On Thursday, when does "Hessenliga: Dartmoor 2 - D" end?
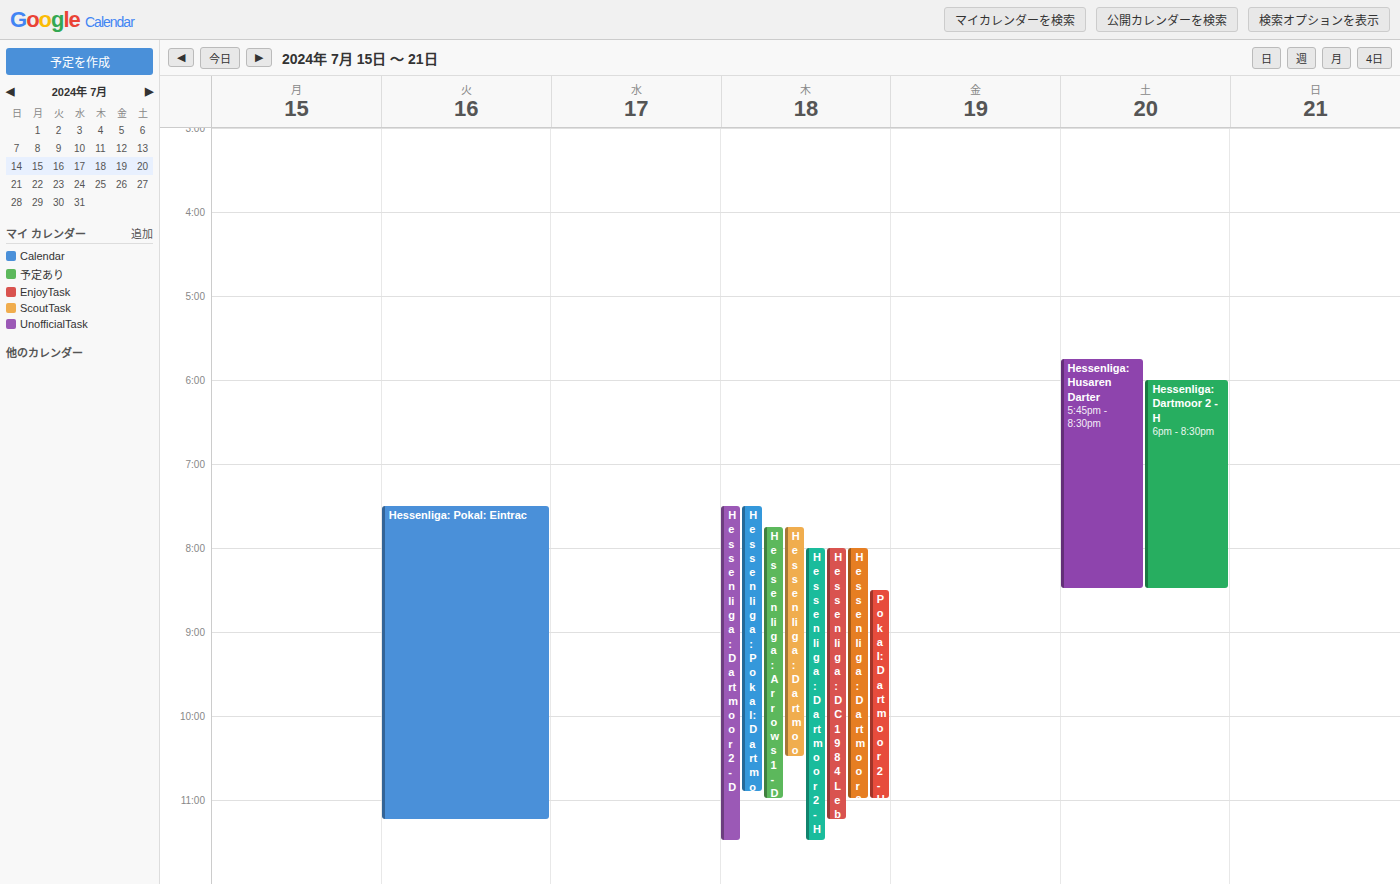
23:30